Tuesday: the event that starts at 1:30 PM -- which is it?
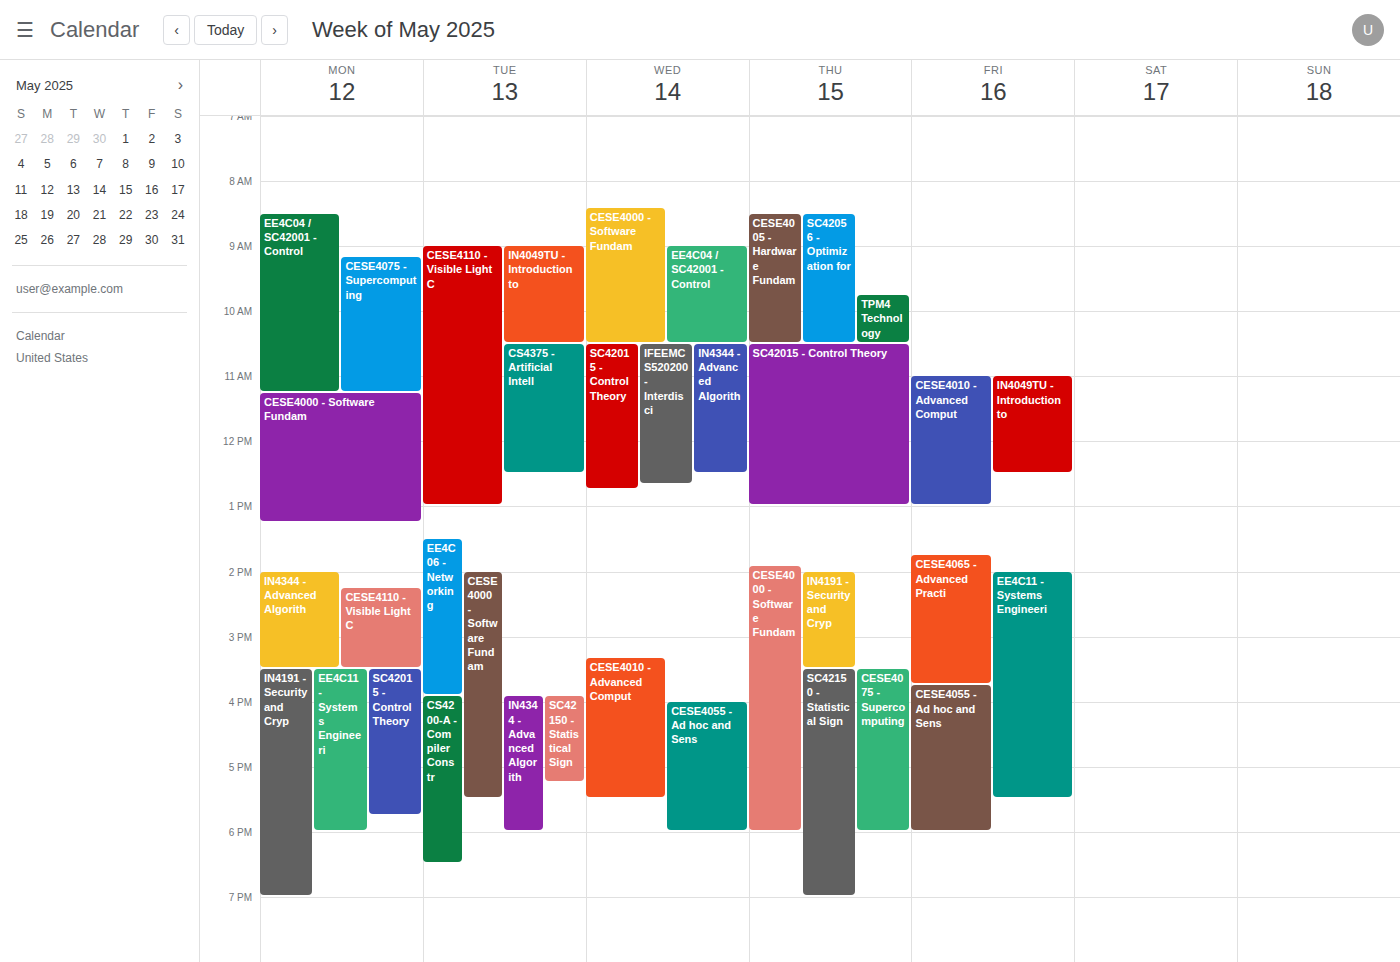
"EE4C06 - Networking"